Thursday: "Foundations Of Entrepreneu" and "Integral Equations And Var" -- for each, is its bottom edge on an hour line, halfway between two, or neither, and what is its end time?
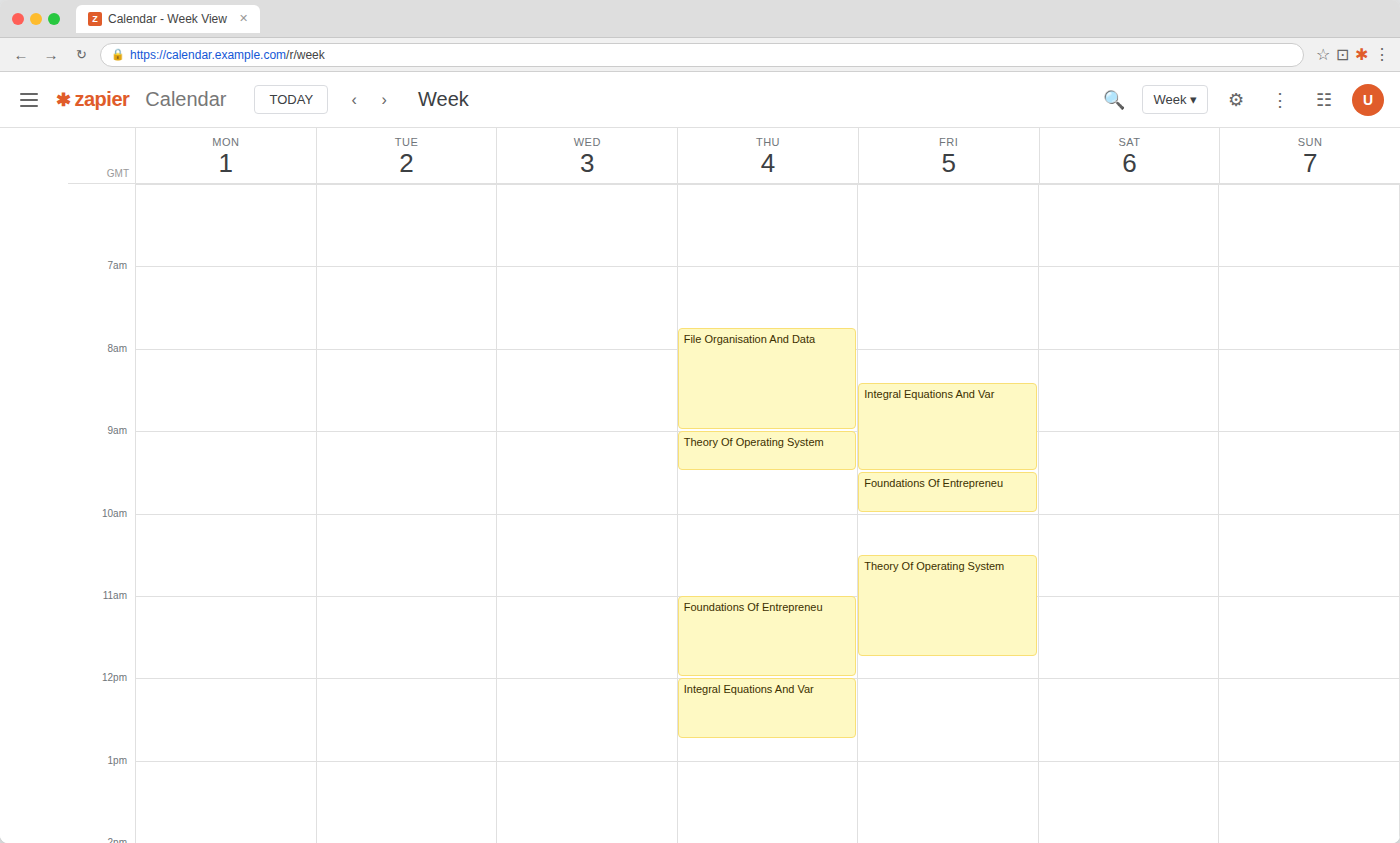
"Foundations Of Entrepreneu": 12:00 PM, exactly on the 12 PM line. "Integral Equations And Var": 12:45 PM, neither: three quarters of the way from the 12 PM line to the 1 PM line.